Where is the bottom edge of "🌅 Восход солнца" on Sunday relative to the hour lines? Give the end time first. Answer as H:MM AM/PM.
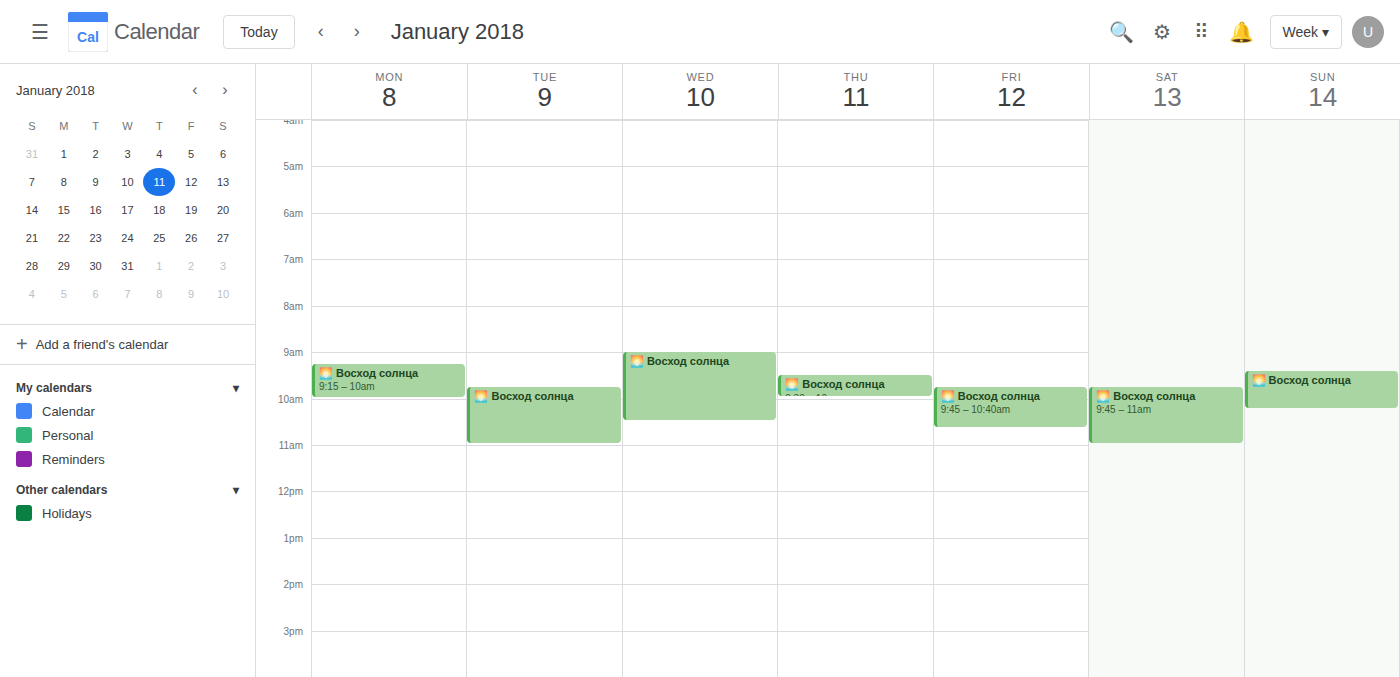
10:15 AM -- neither: a quarter of the way from the 10 AM line to the 11 AM line.